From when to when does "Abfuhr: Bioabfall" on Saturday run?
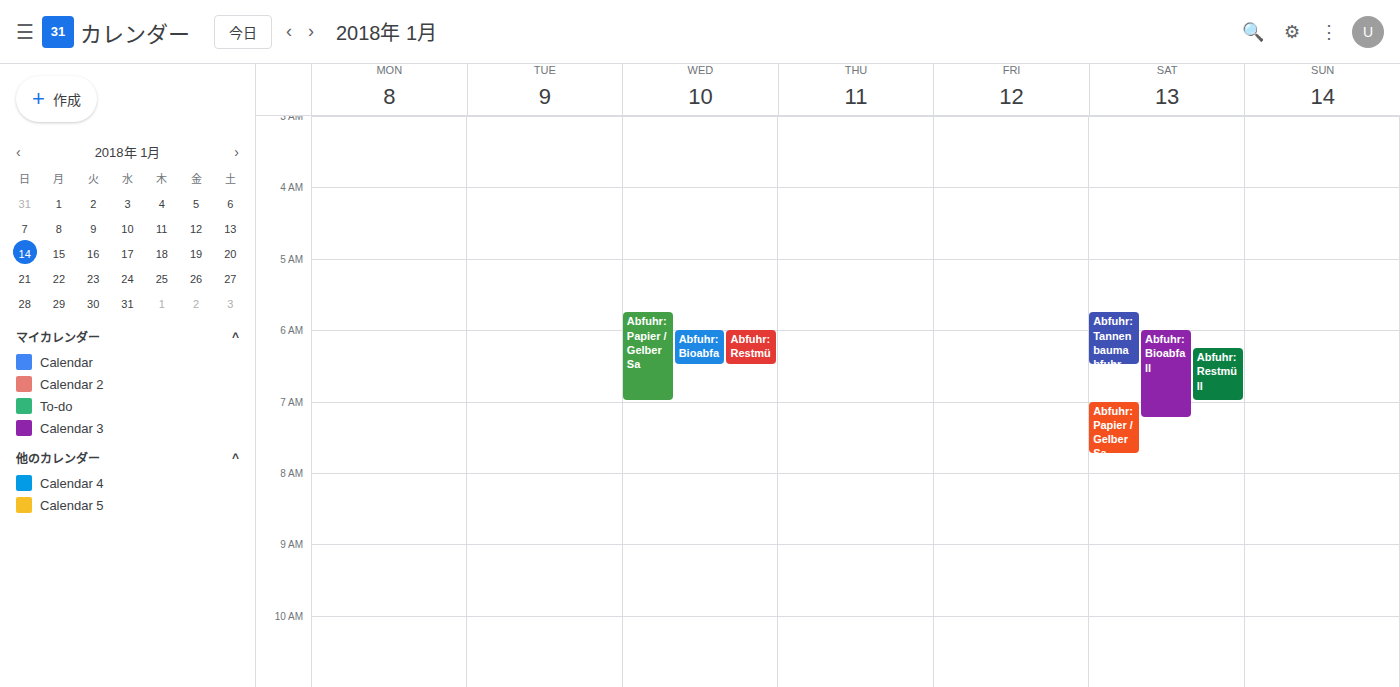
6:00 AM to 7:15 AM